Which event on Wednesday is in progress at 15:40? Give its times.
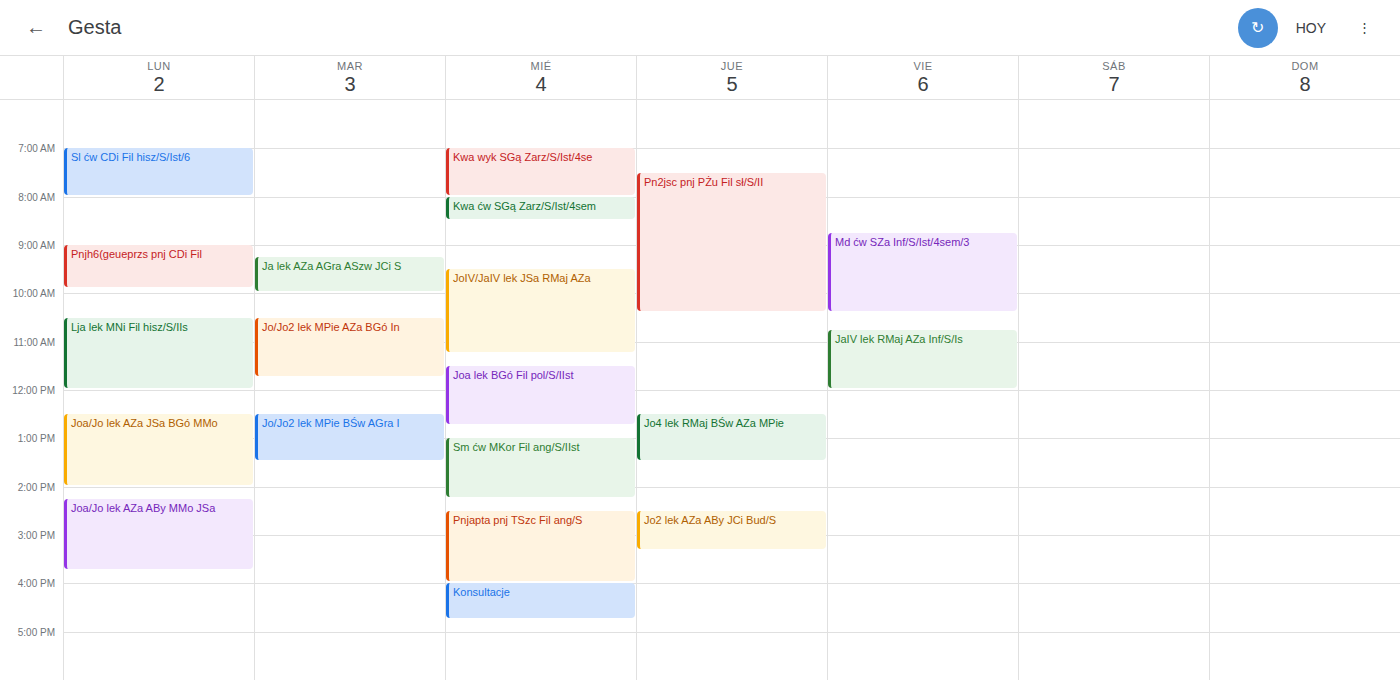
"Pnjapta pnj TSzc Fil ang/S", 14:30 to 16:00